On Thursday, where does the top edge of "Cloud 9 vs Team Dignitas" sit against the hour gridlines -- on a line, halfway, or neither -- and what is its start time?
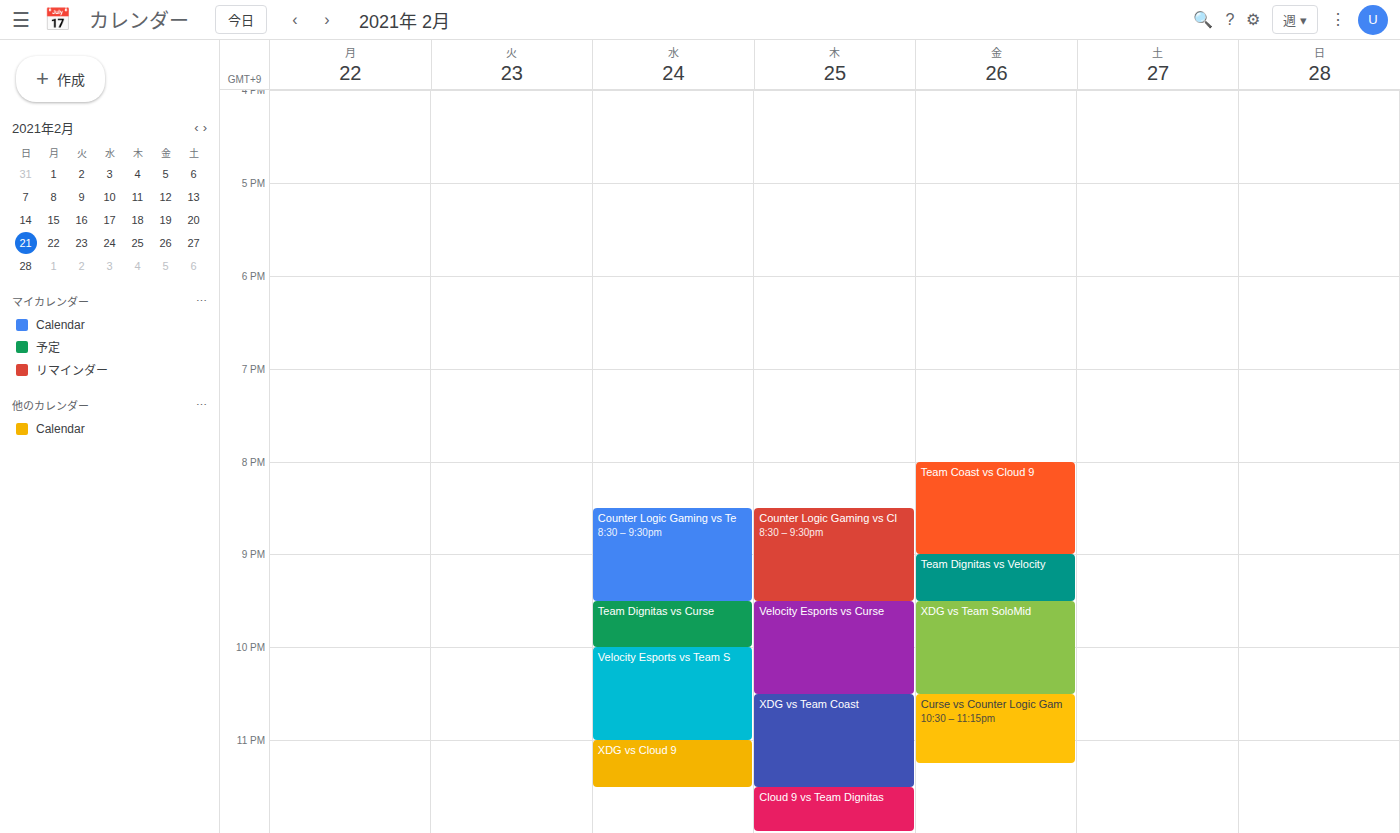
11:30 PM -- halfway between the 11 PM and 12 AM lines.